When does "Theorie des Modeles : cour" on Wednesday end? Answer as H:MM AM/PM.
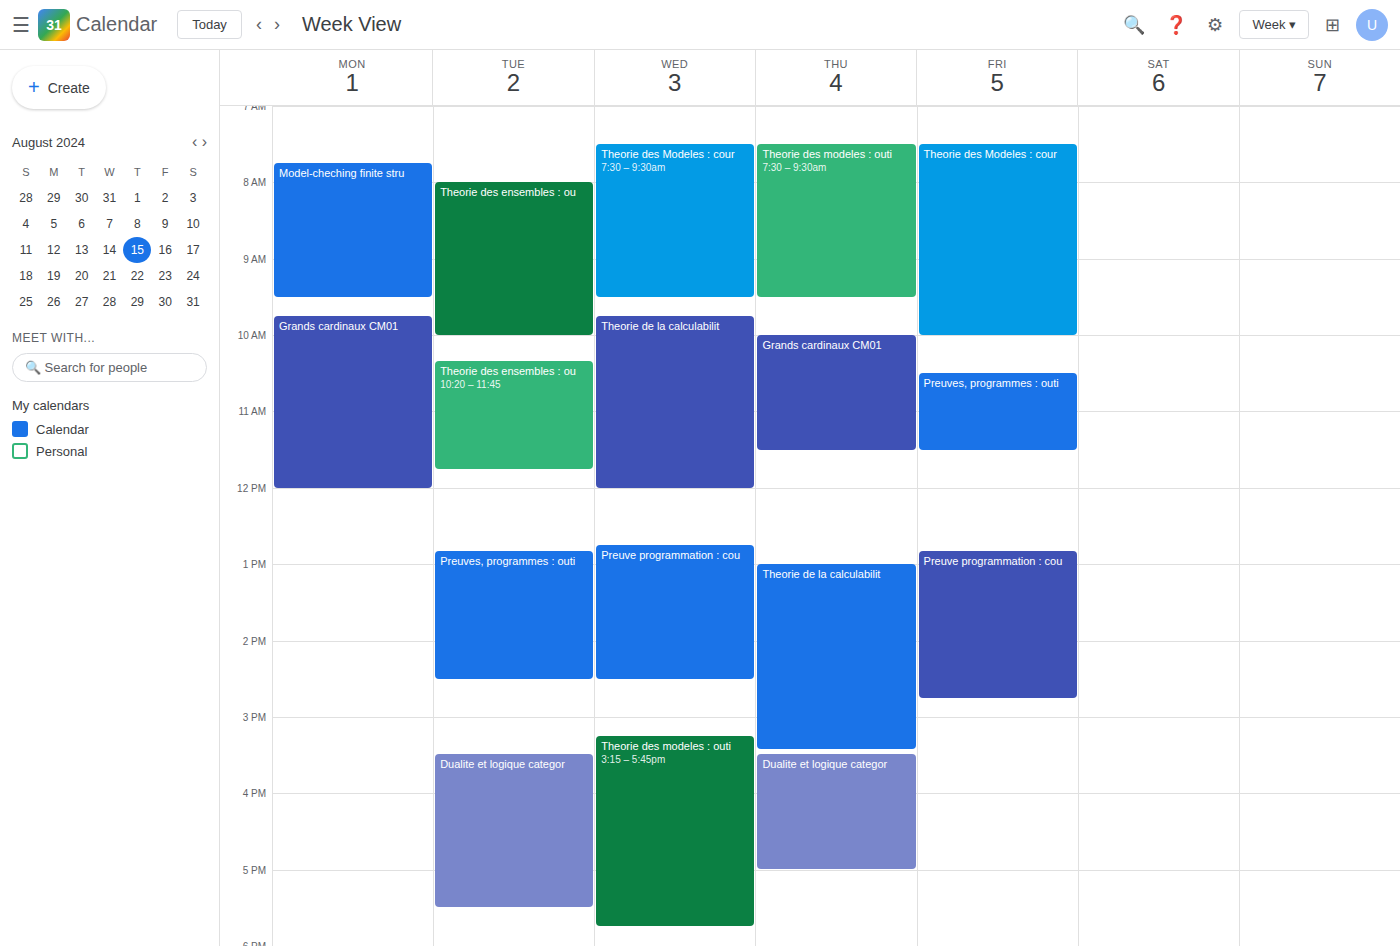
9:30 AM